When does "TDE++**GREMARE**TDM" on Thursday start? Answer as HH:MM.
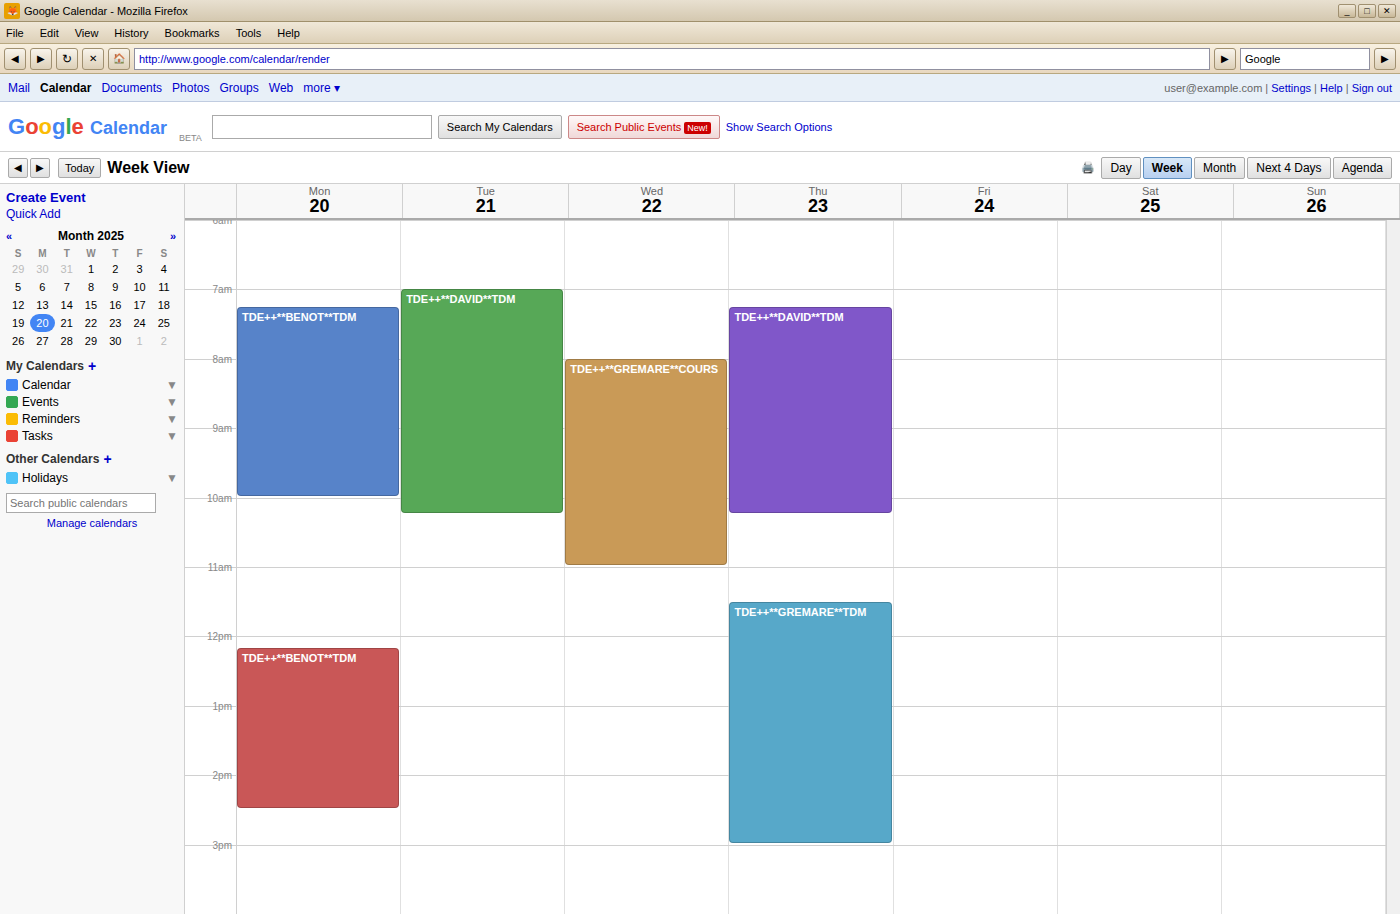
11:30